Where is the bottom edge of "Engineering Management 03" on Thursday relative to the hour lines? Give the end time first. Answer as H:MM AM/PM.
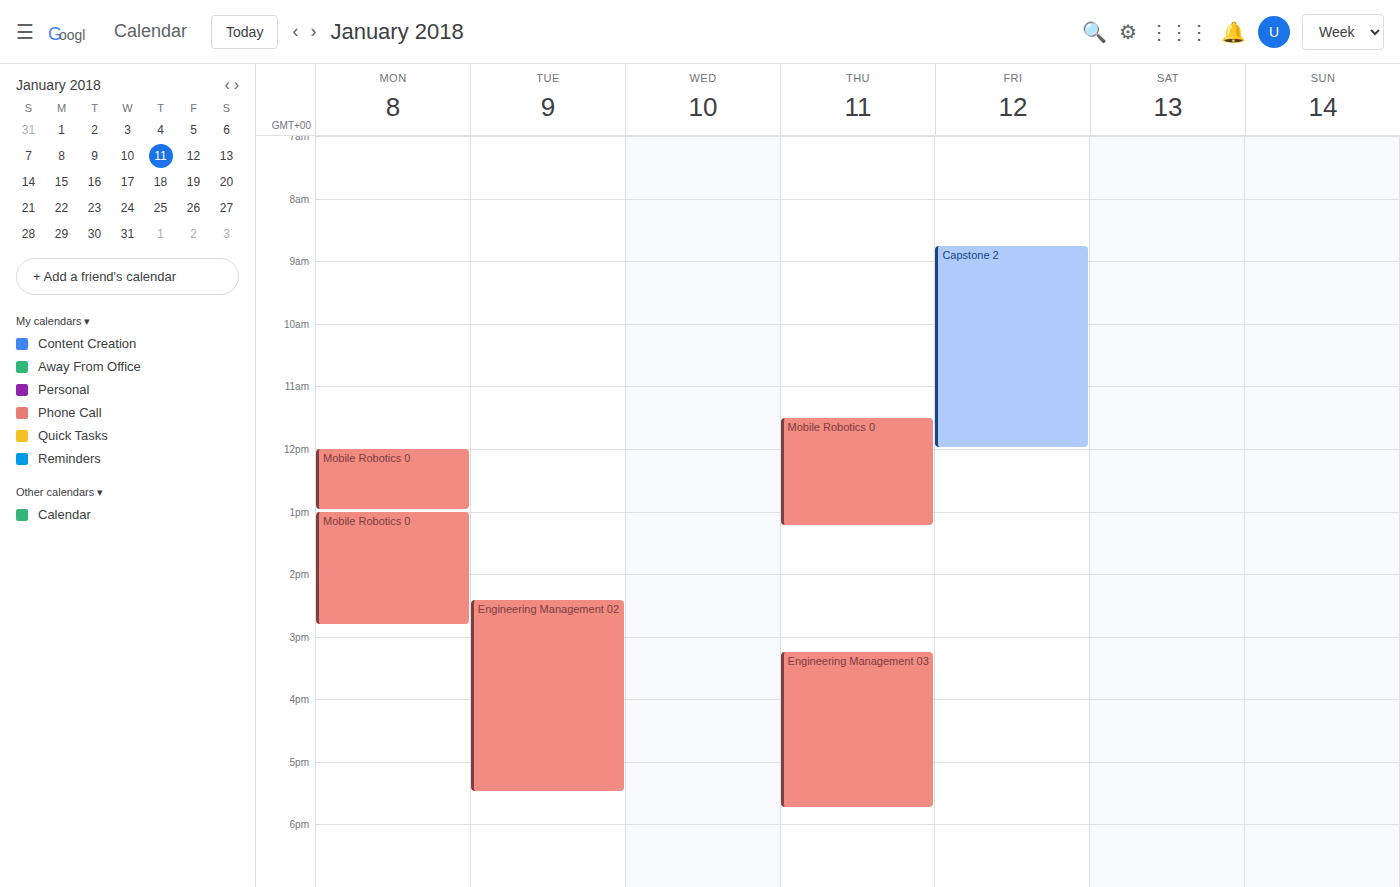
5:45 PM -- neither: three quarters of the way from the 5 PM line to the 6 PM line.